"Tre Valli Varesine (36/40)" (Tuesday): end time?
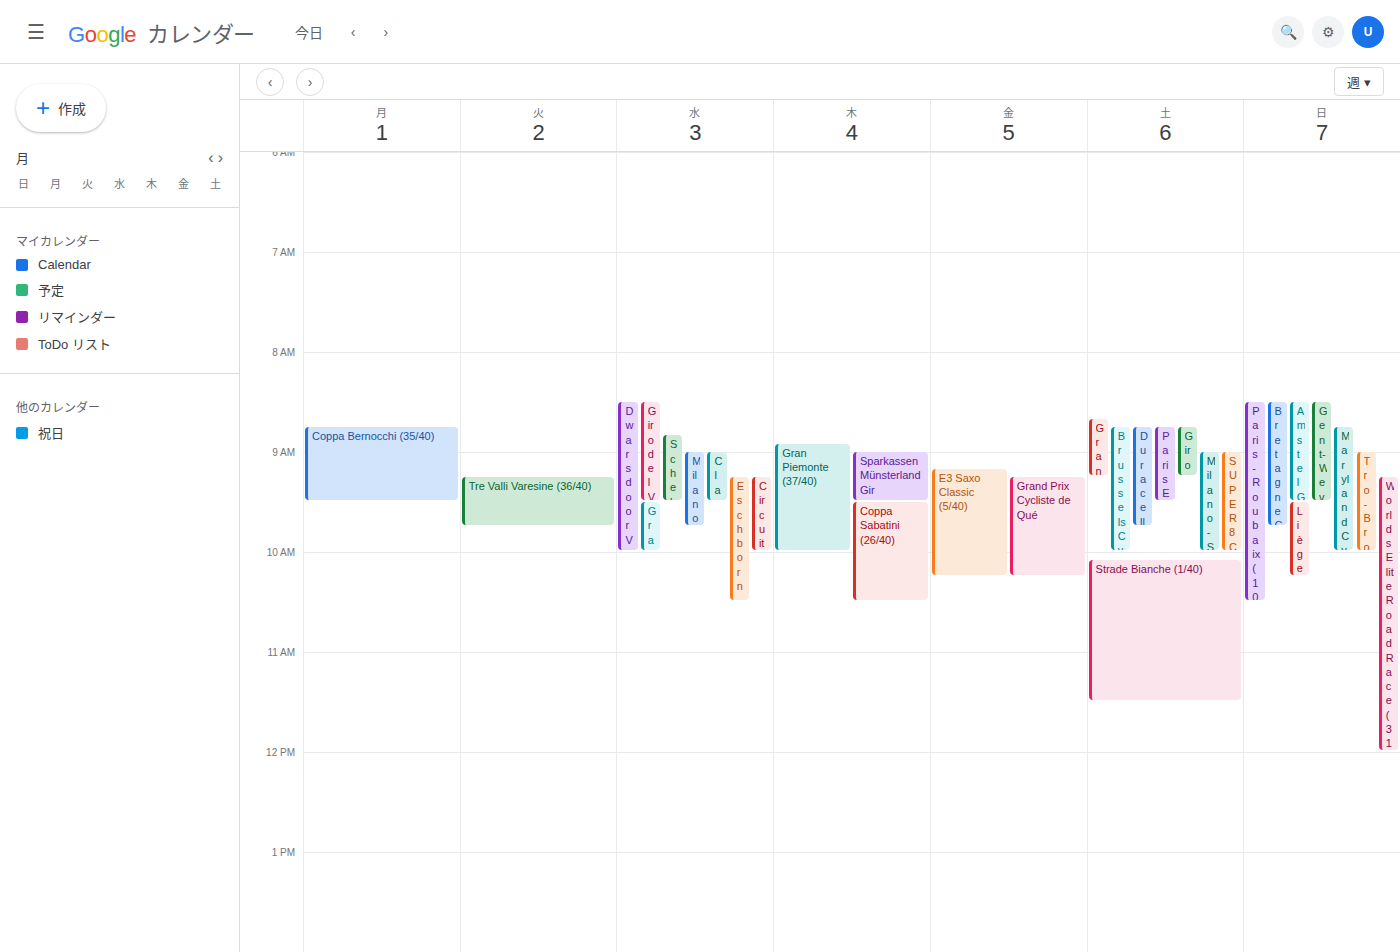
9:45 AM